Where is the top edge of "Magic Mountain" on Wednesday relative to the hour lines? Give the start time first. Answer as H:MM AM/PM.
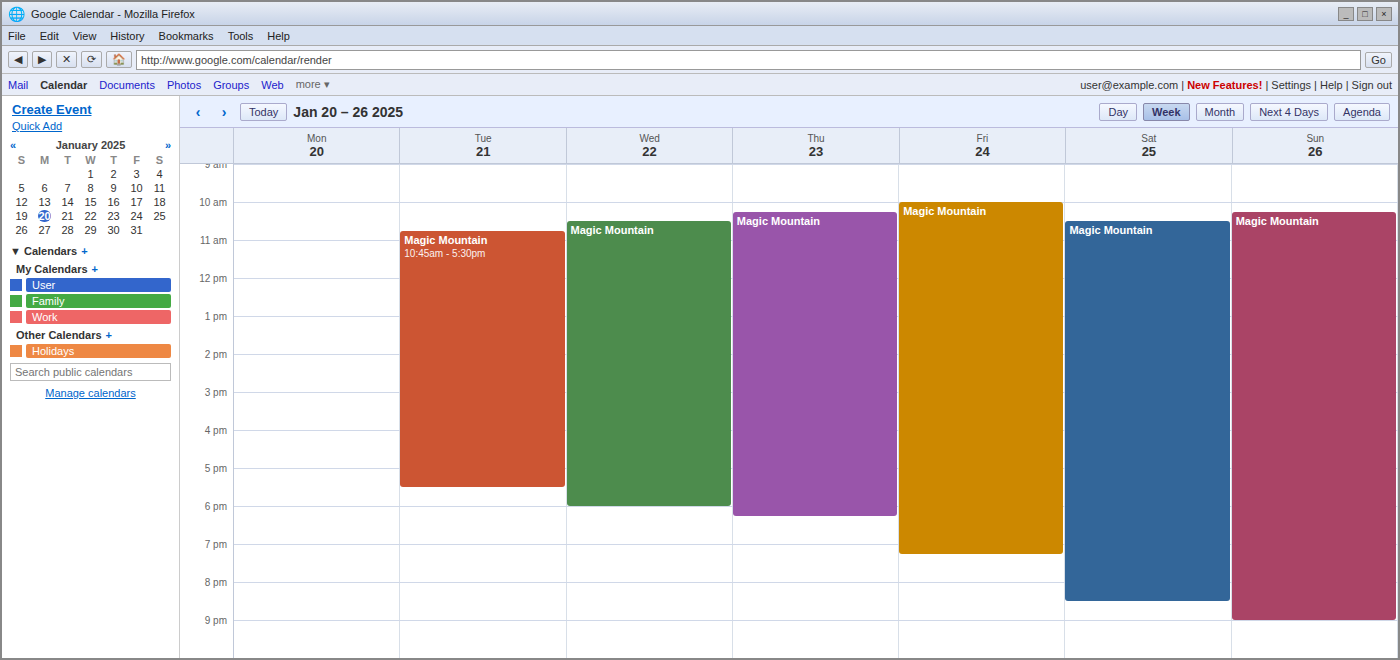
10:30 AM -- halfway between the 10 AM and 11 AM lines.